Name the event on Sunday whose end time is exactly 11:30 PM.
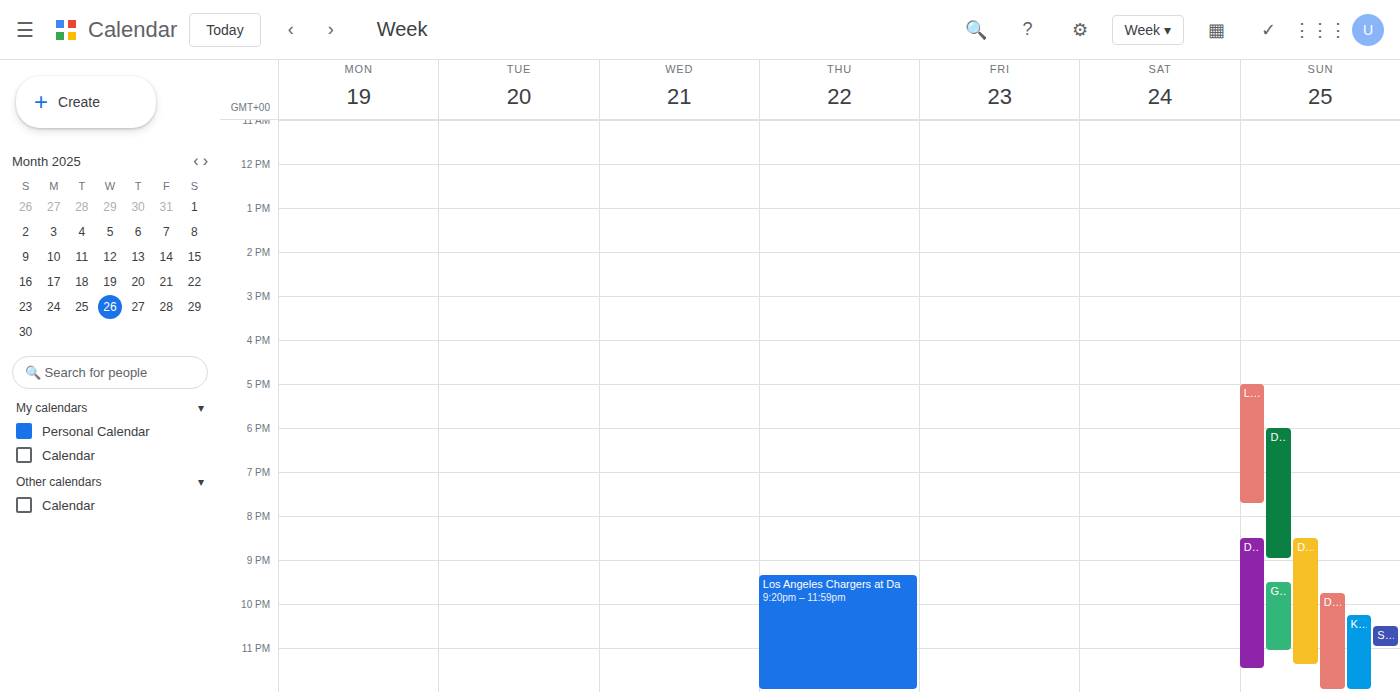
"Dallas Cowboys at Washingt"